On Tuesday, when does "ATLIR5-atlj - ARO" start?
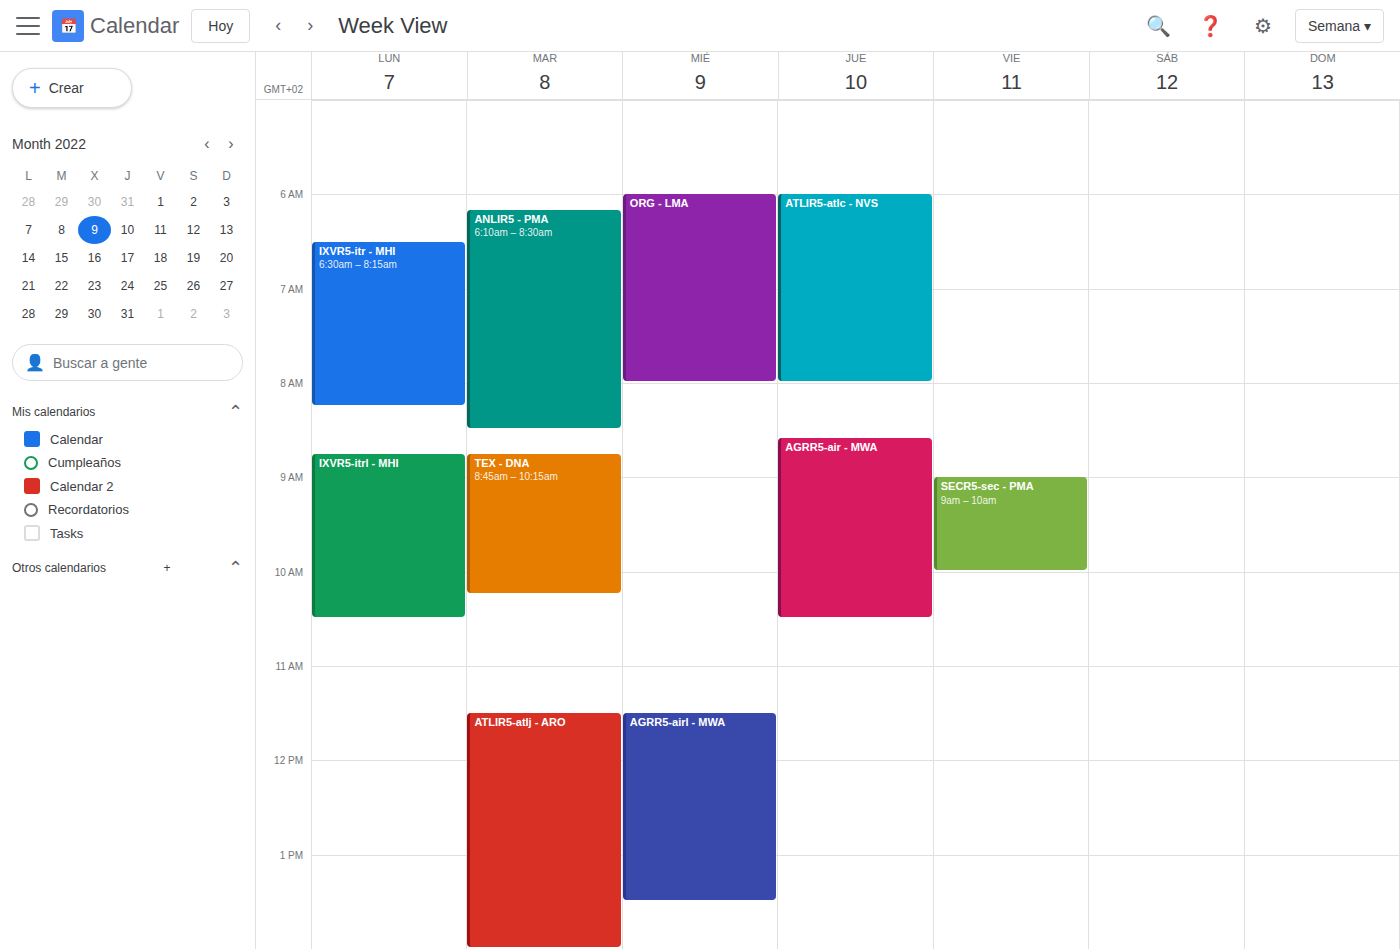
11:30